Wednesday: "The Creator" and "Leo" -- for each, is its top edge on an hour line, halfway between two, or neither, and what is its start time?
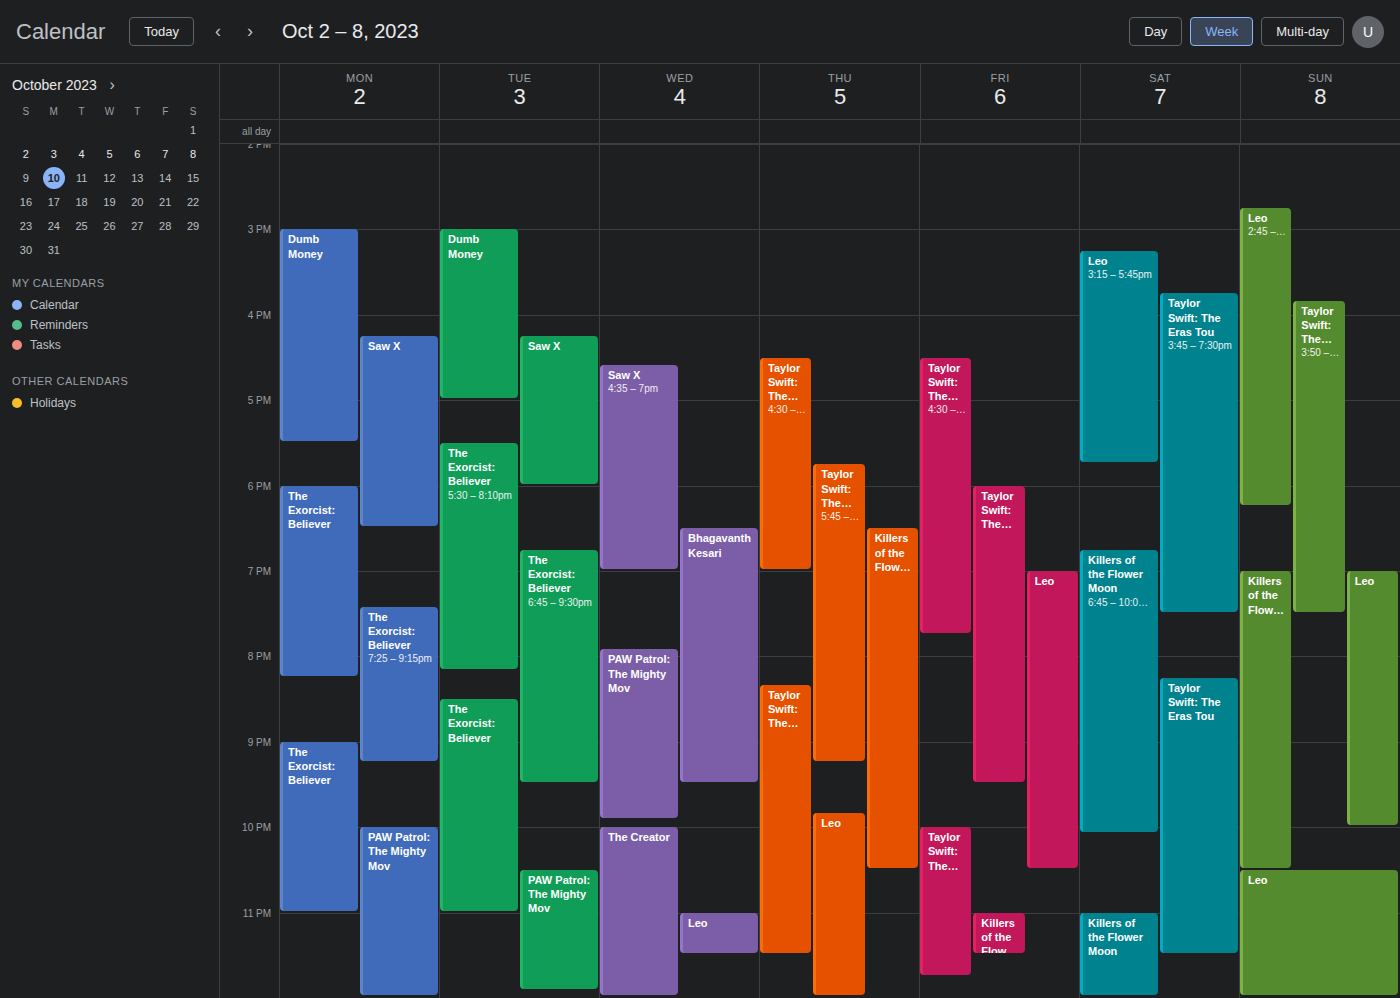
"The Creator": 10:00 PM, exactly on the 10 PM line. "Leo": 11:00 PM, exactly on the 11 PM line.